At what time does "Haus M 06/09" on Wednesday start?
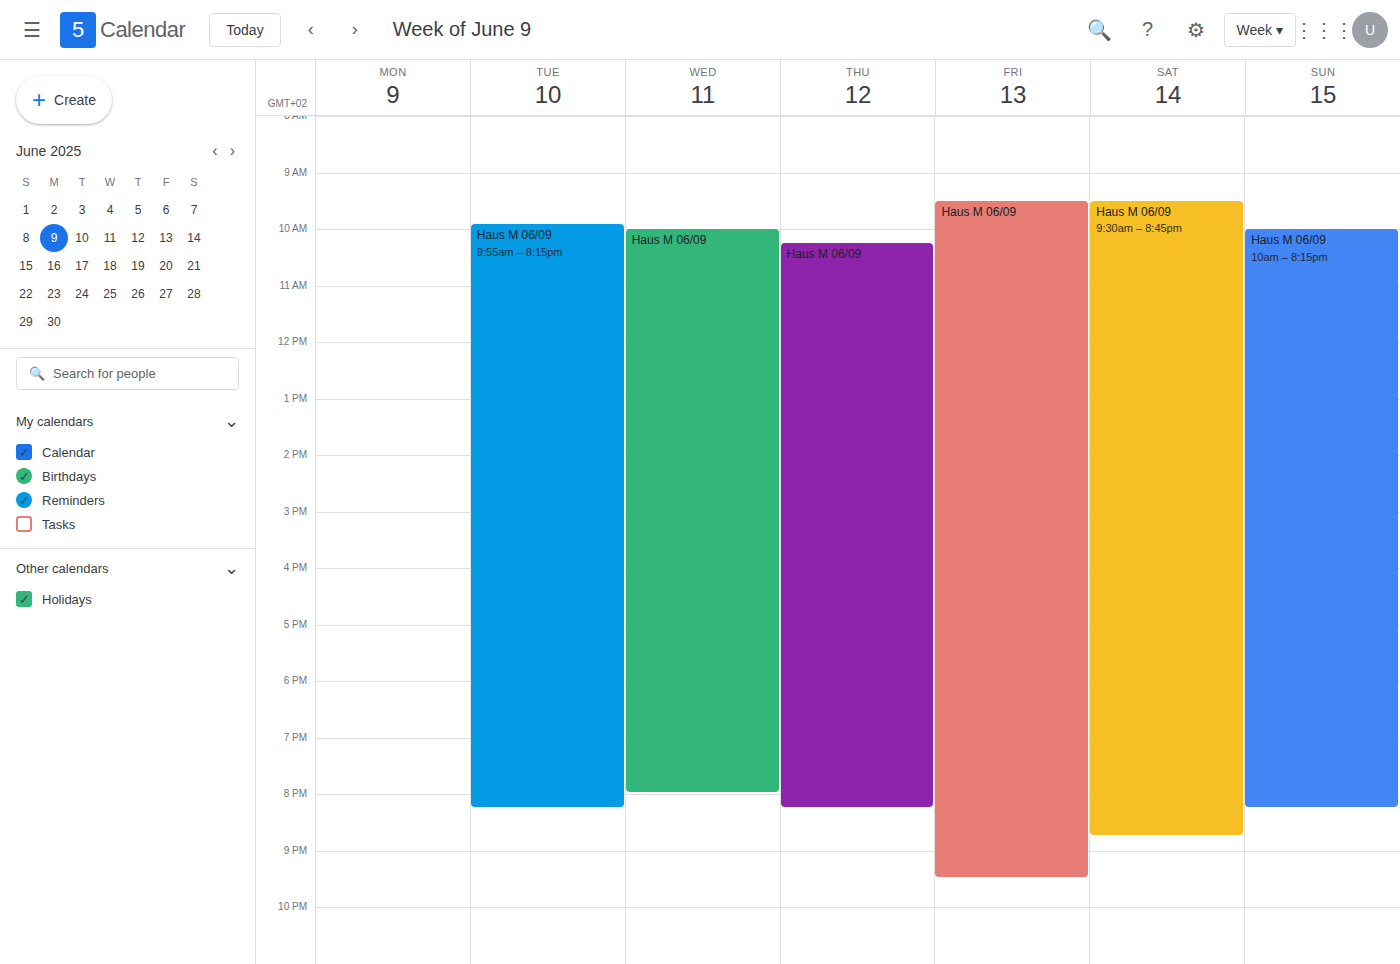
10:00 AM